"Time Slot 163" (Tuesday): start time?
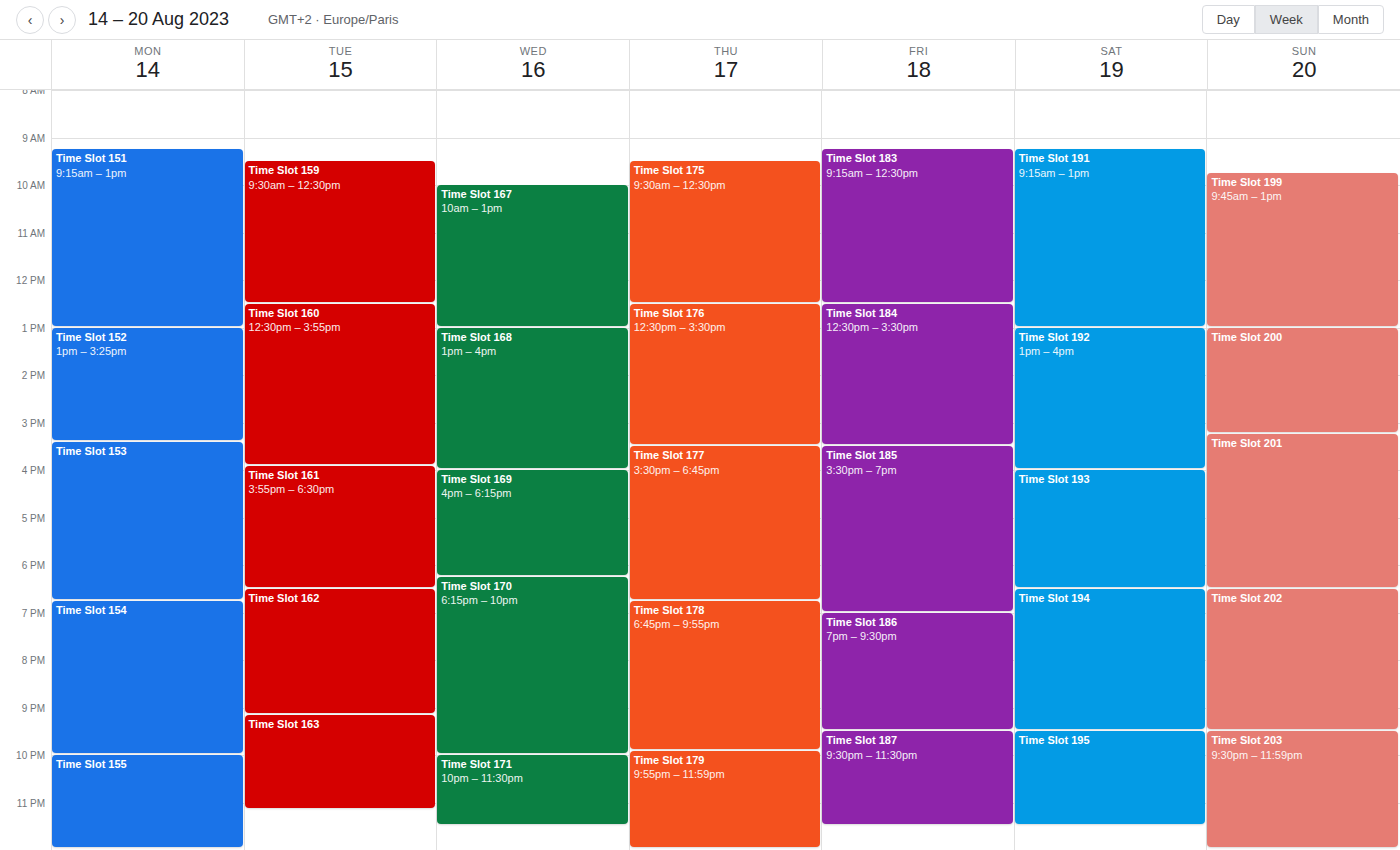
9:10 PM